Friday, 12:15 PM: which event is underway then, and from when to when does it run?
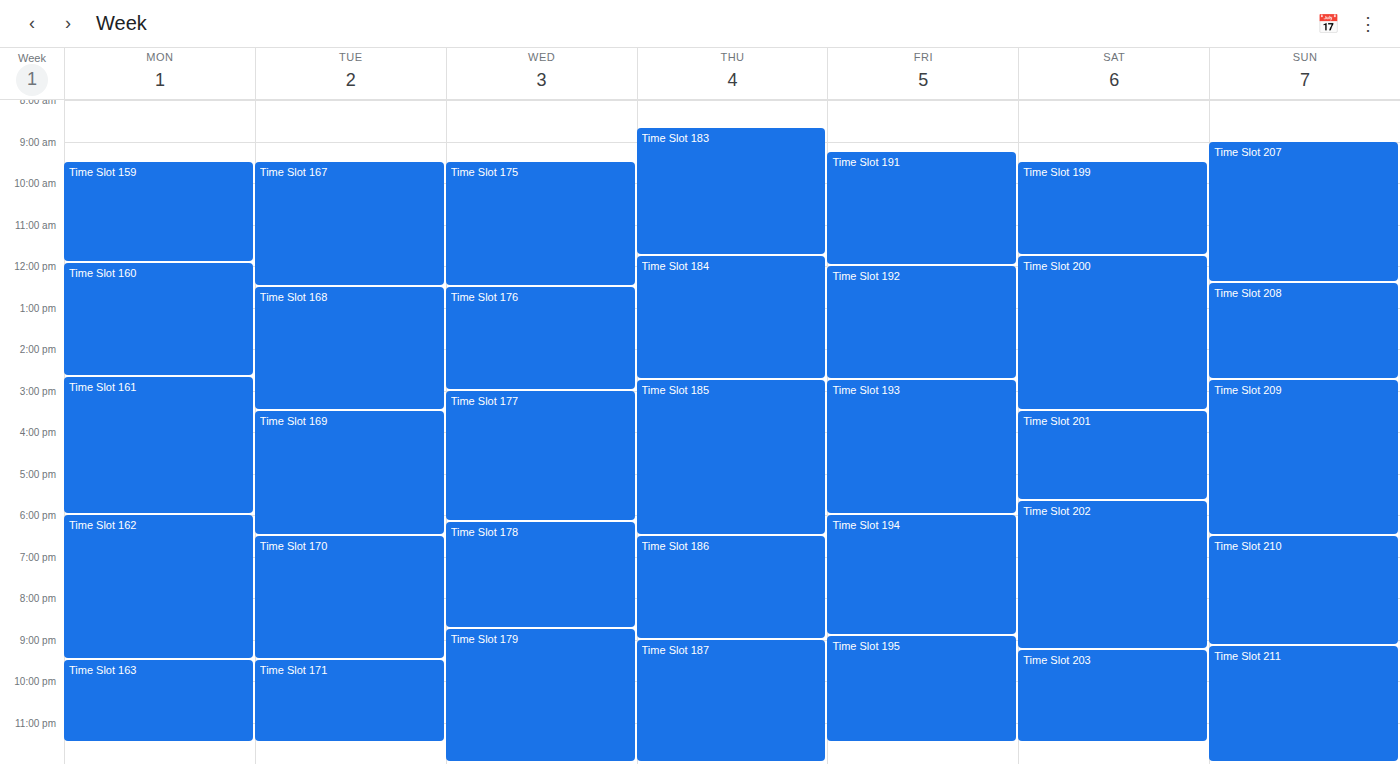
"Time Slot 192", 12:00 PM to 2:45 PM